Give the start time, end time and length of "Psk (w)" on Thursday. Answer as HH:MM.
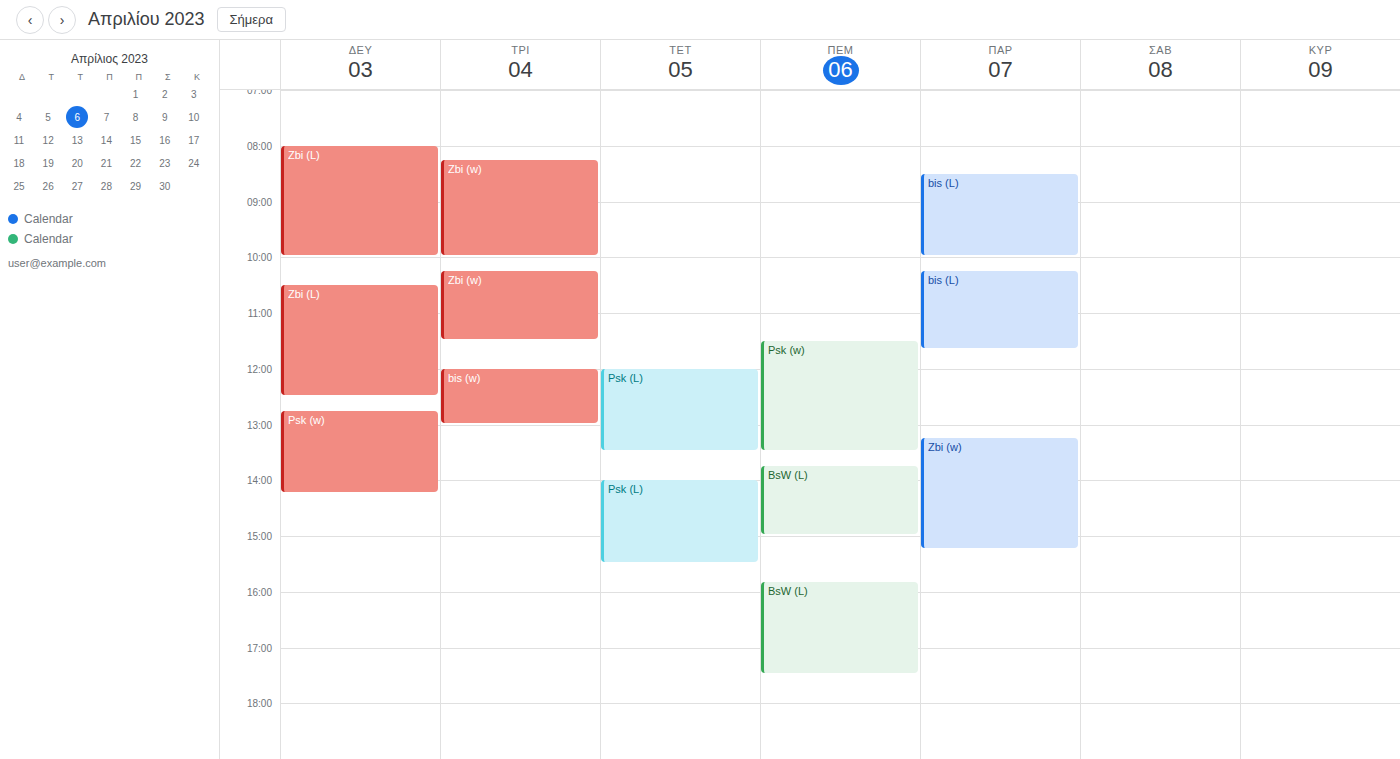
11:30 to 13:30, 2 hours